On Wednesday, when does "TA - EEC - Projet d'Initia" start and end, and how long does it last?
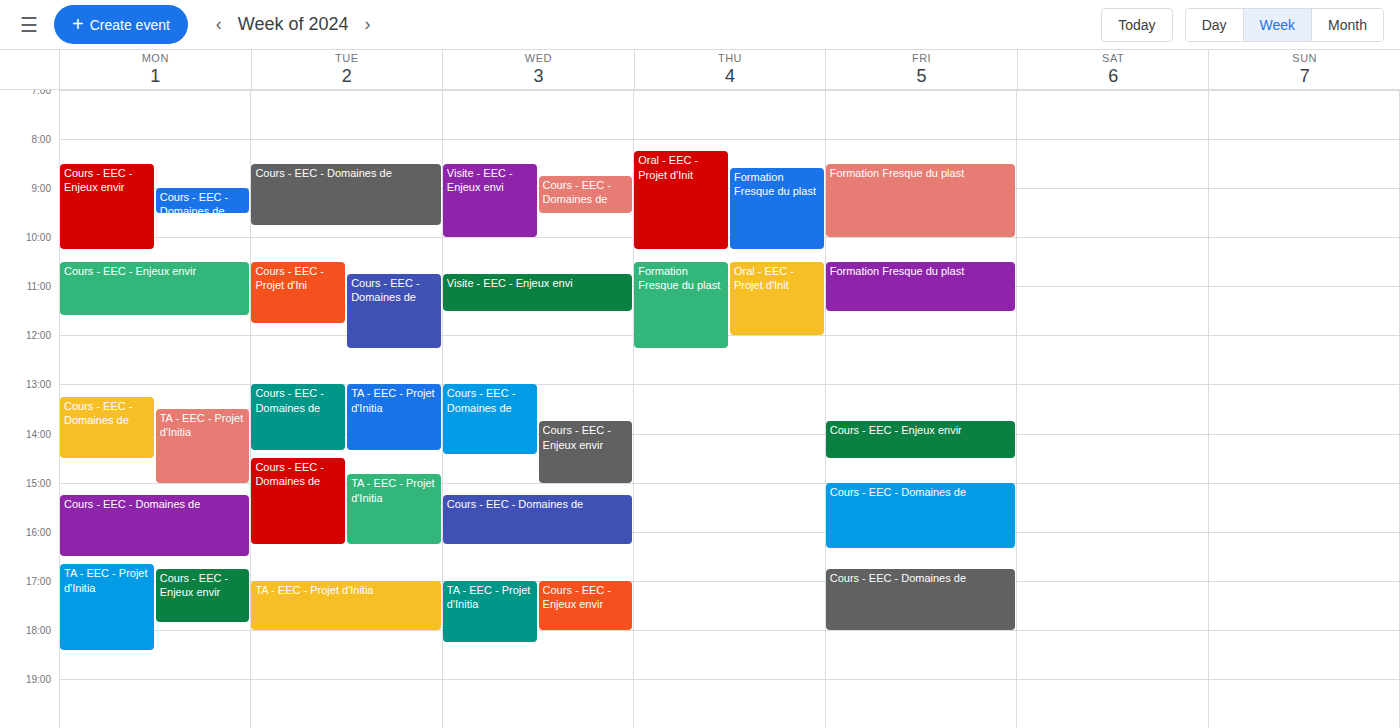
5:00 PM to 6:15 PM, 1 hour 15 minutes